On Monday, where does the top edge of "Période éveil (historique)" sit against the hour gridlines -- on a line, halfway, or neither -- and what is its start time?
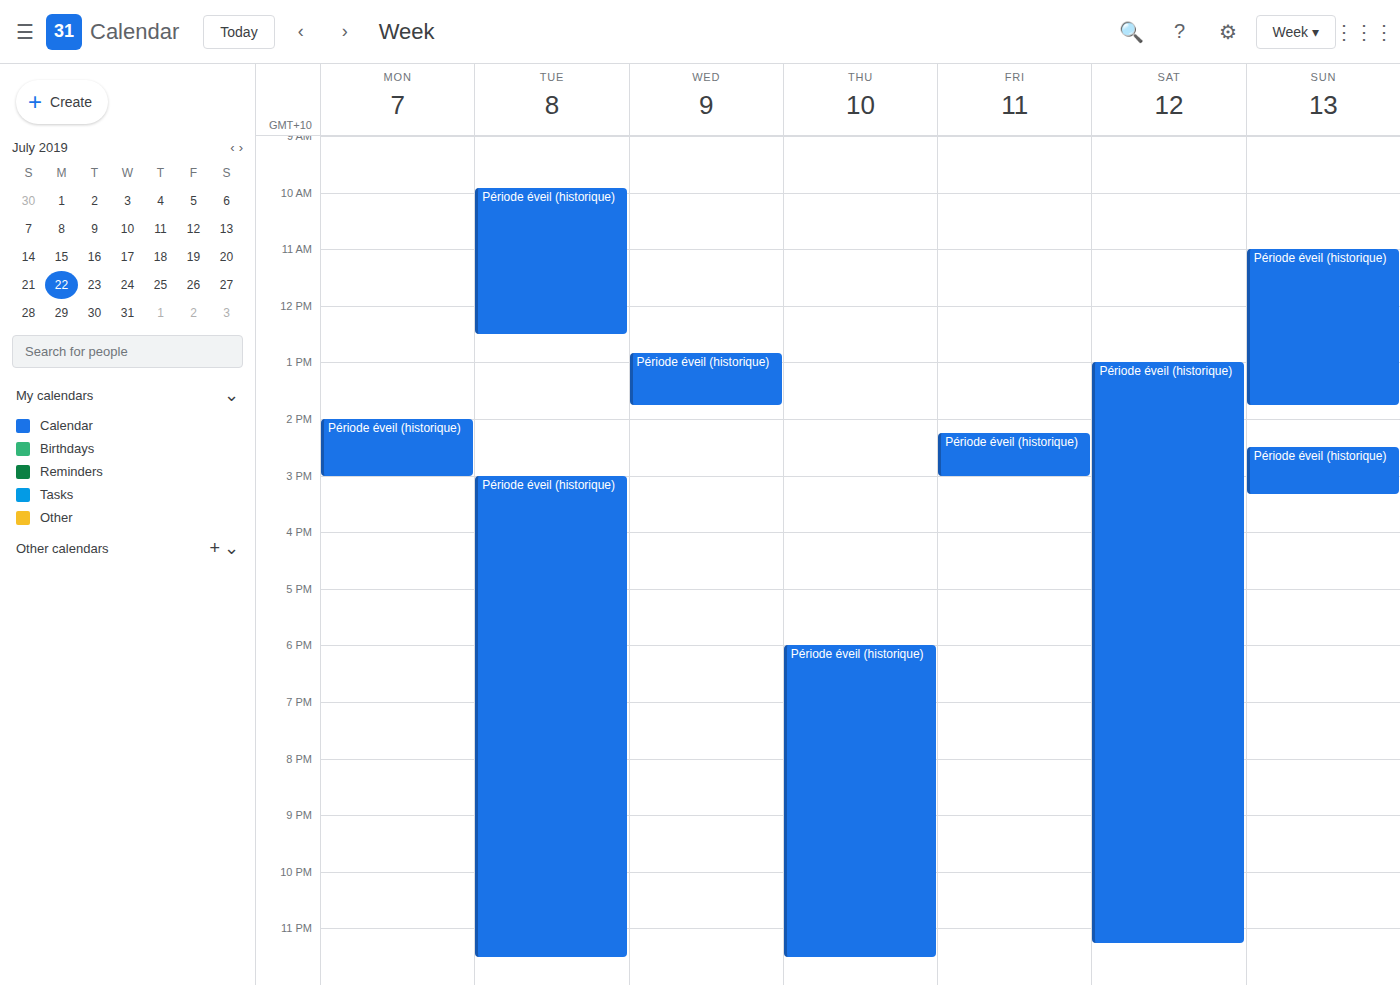
14:00 -- exactly on the 14:00 line.